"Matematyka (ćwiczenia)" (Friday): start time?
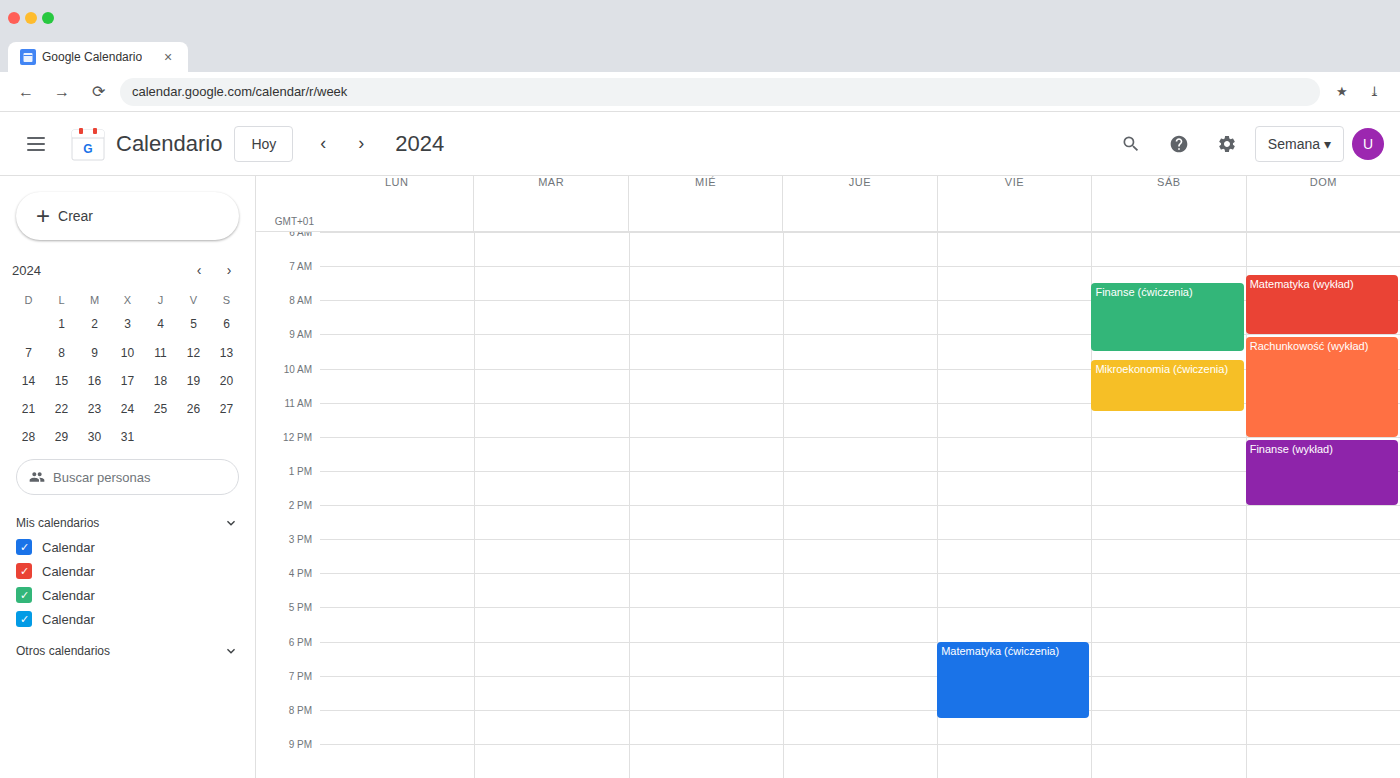
18:00